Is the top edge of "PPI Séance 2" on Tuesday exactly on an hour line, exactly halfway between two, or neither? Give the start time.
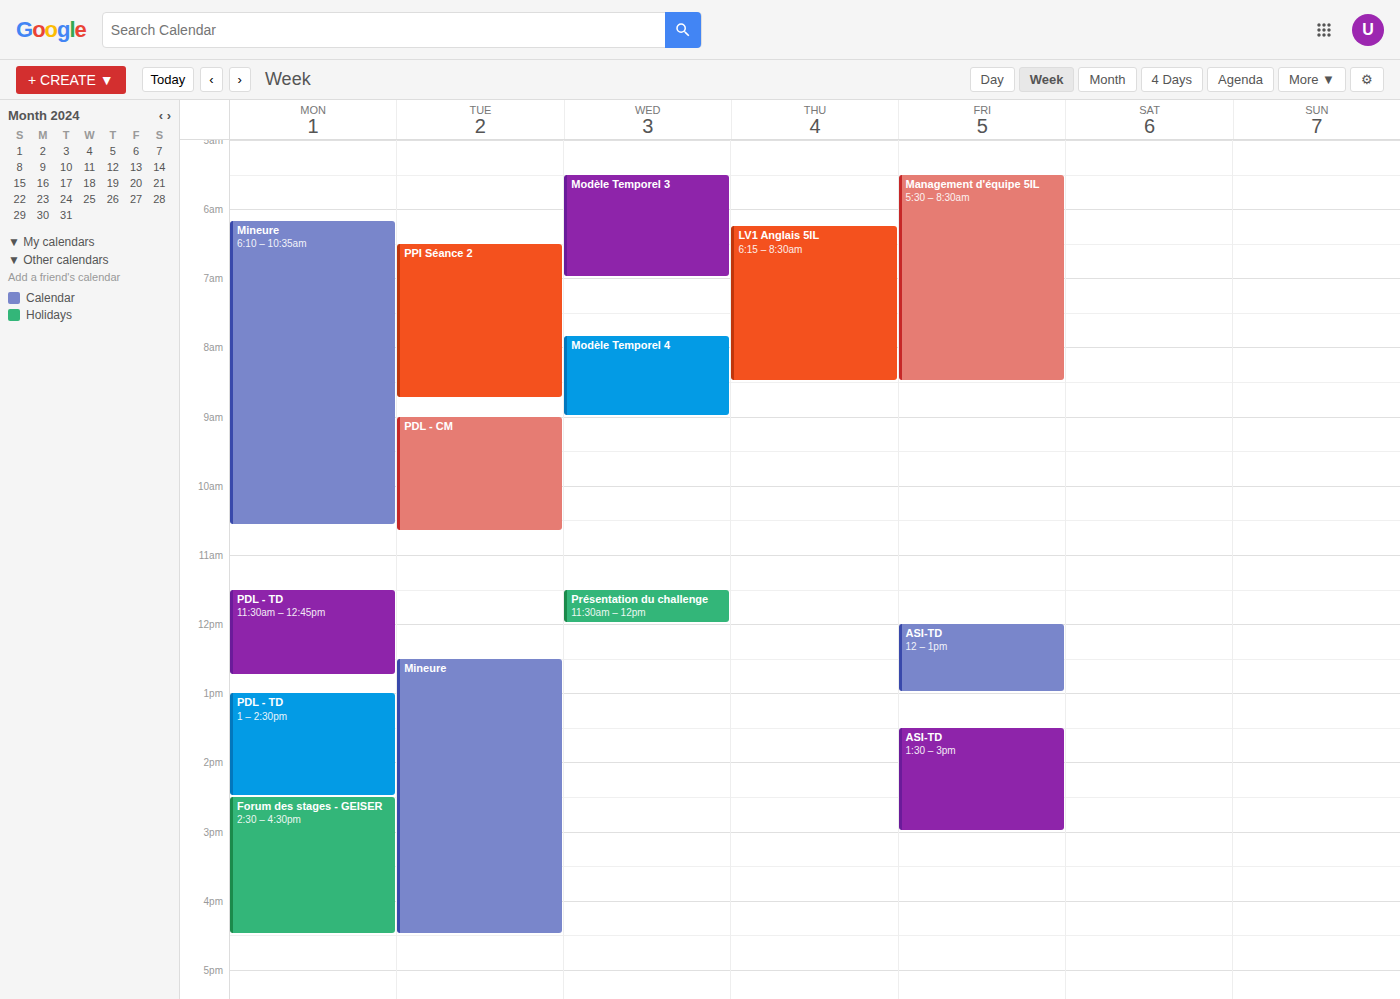
6:30 AM -- halfway between the 6 AM and 7 AM lines.